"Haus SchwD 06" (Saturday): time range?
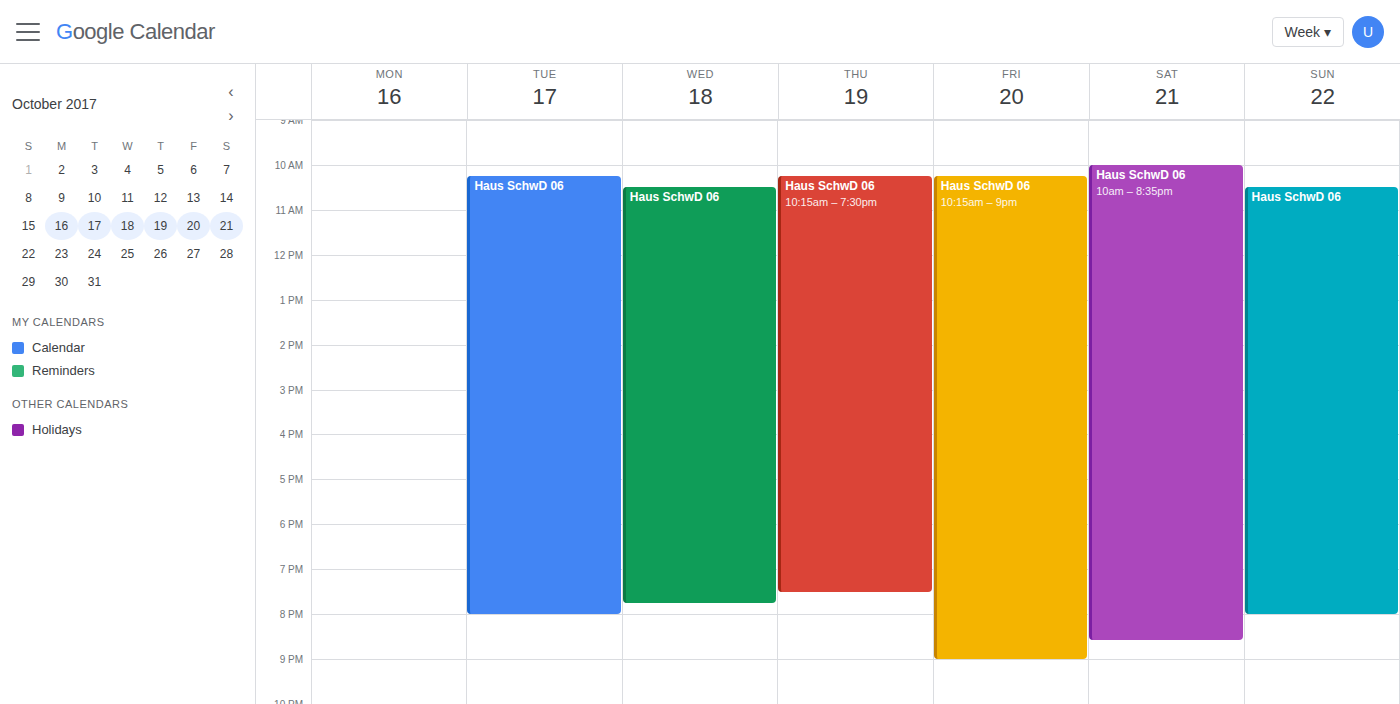
10:00 AM to 8:35 PM